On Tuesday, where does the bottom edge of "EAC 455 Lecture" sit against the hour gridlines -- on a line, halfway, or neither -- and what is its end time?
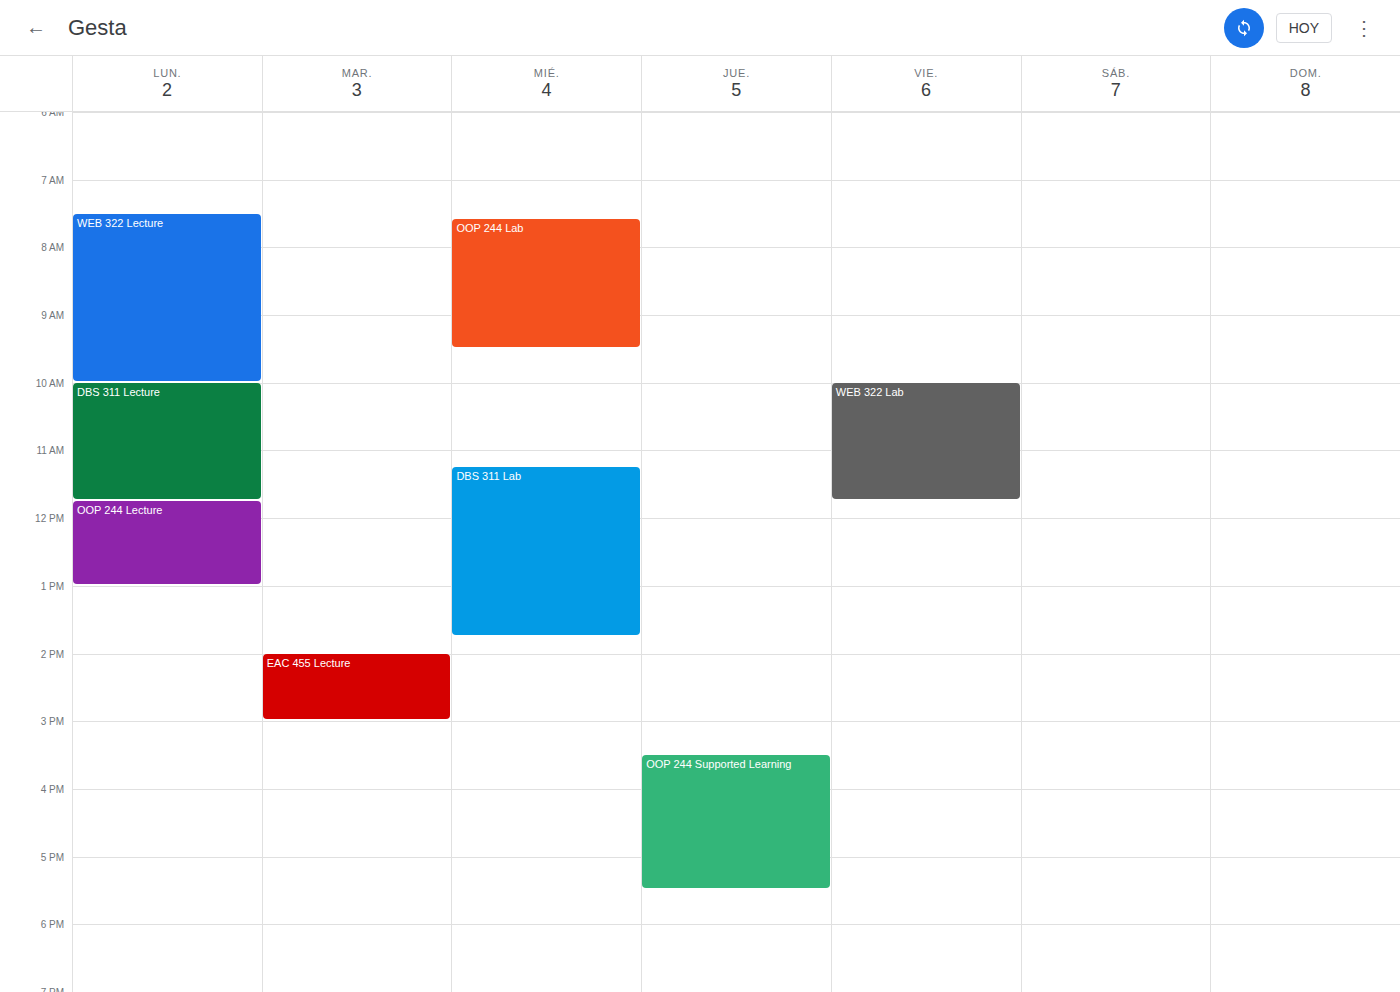
3:00 PM -- exactly on the 3 PM line.